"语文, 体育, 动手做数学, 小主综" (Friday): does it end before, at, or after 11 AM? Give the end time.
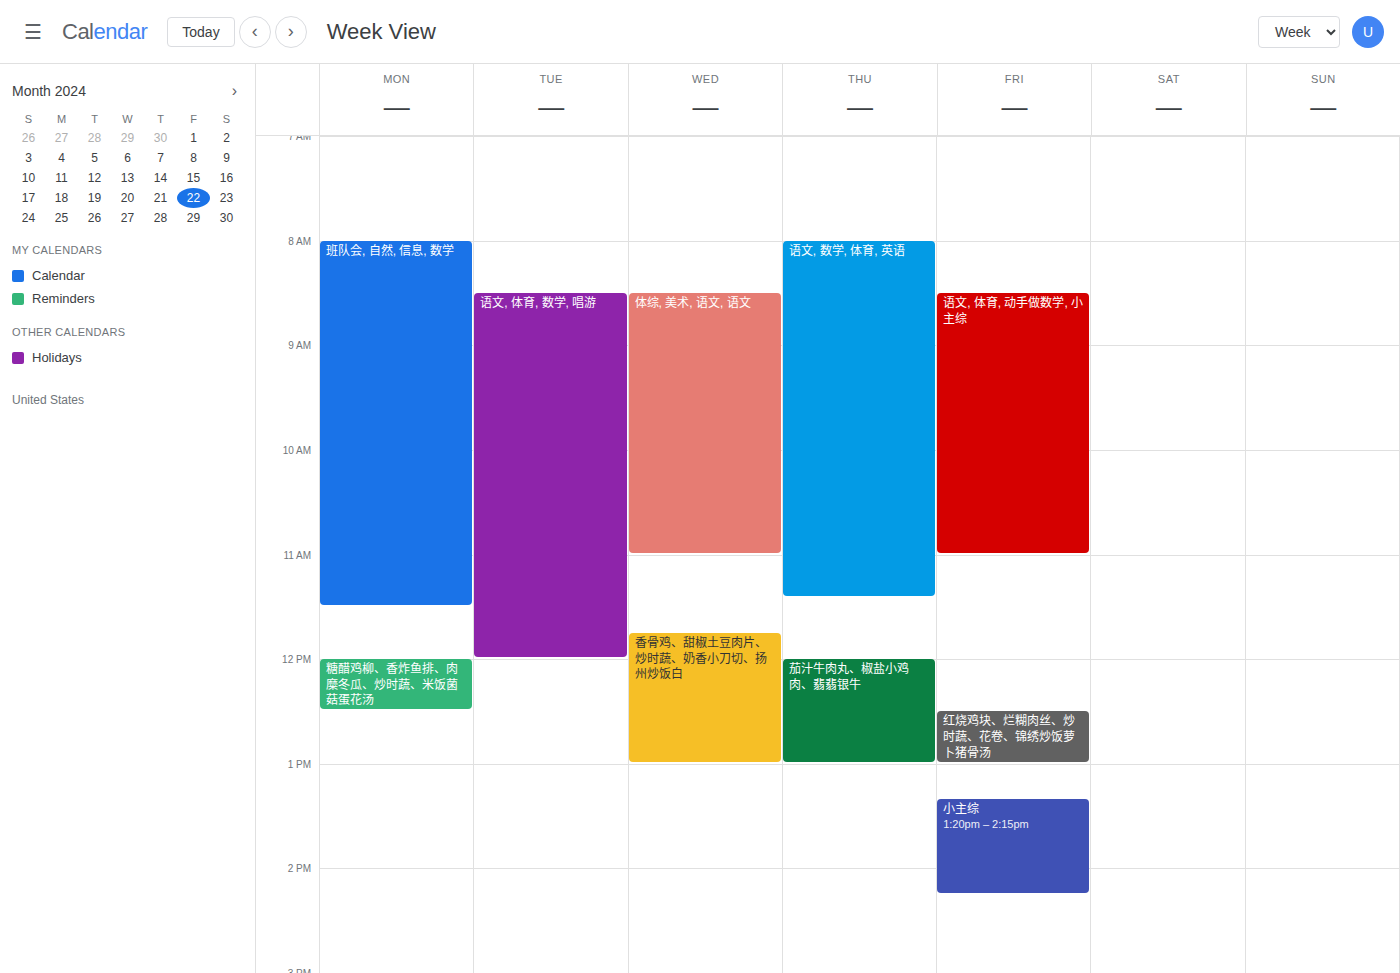
11:00 AM -- exactly at 11 AM, on the 11 AM line.